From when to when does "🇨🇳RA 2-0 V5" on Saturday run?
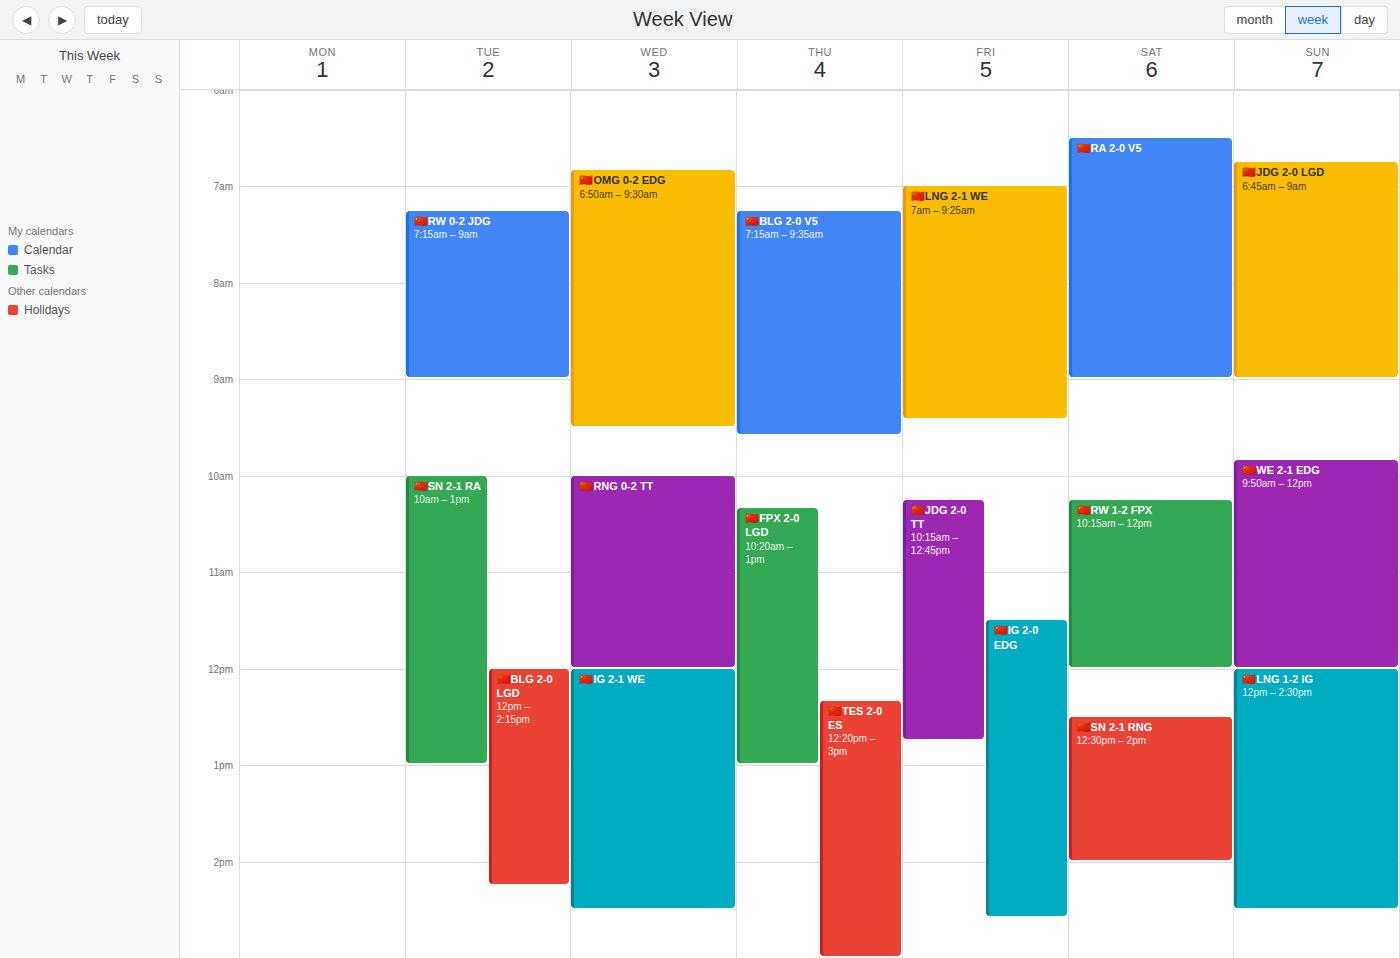
6:30 AM to 9:00 AM